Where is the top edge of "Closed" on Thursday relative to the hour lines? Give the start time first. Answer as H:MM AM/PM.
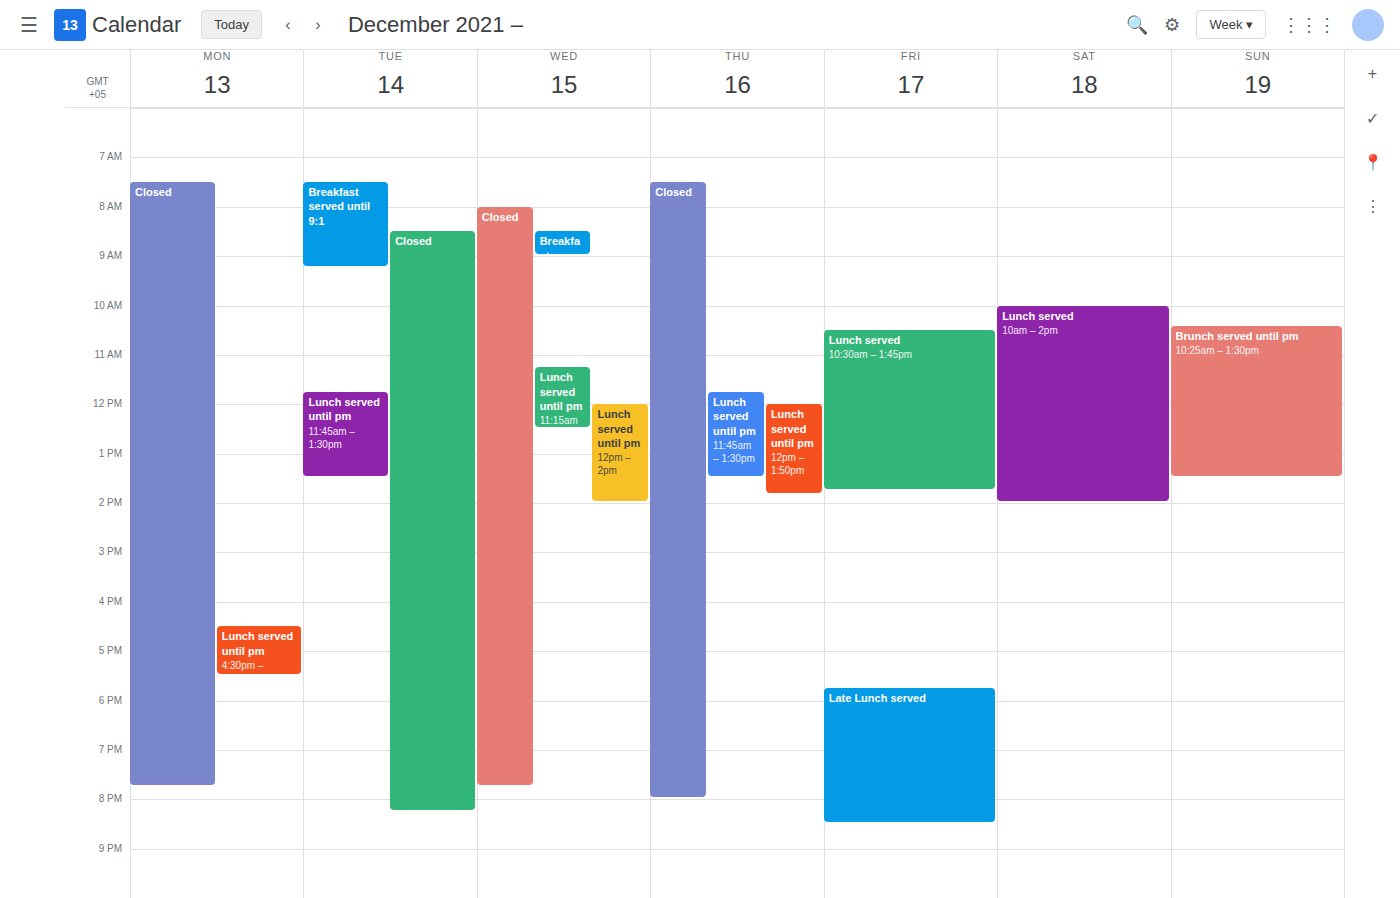
7:30 AM -- halfway between the 7 AM and 8 AM lines.